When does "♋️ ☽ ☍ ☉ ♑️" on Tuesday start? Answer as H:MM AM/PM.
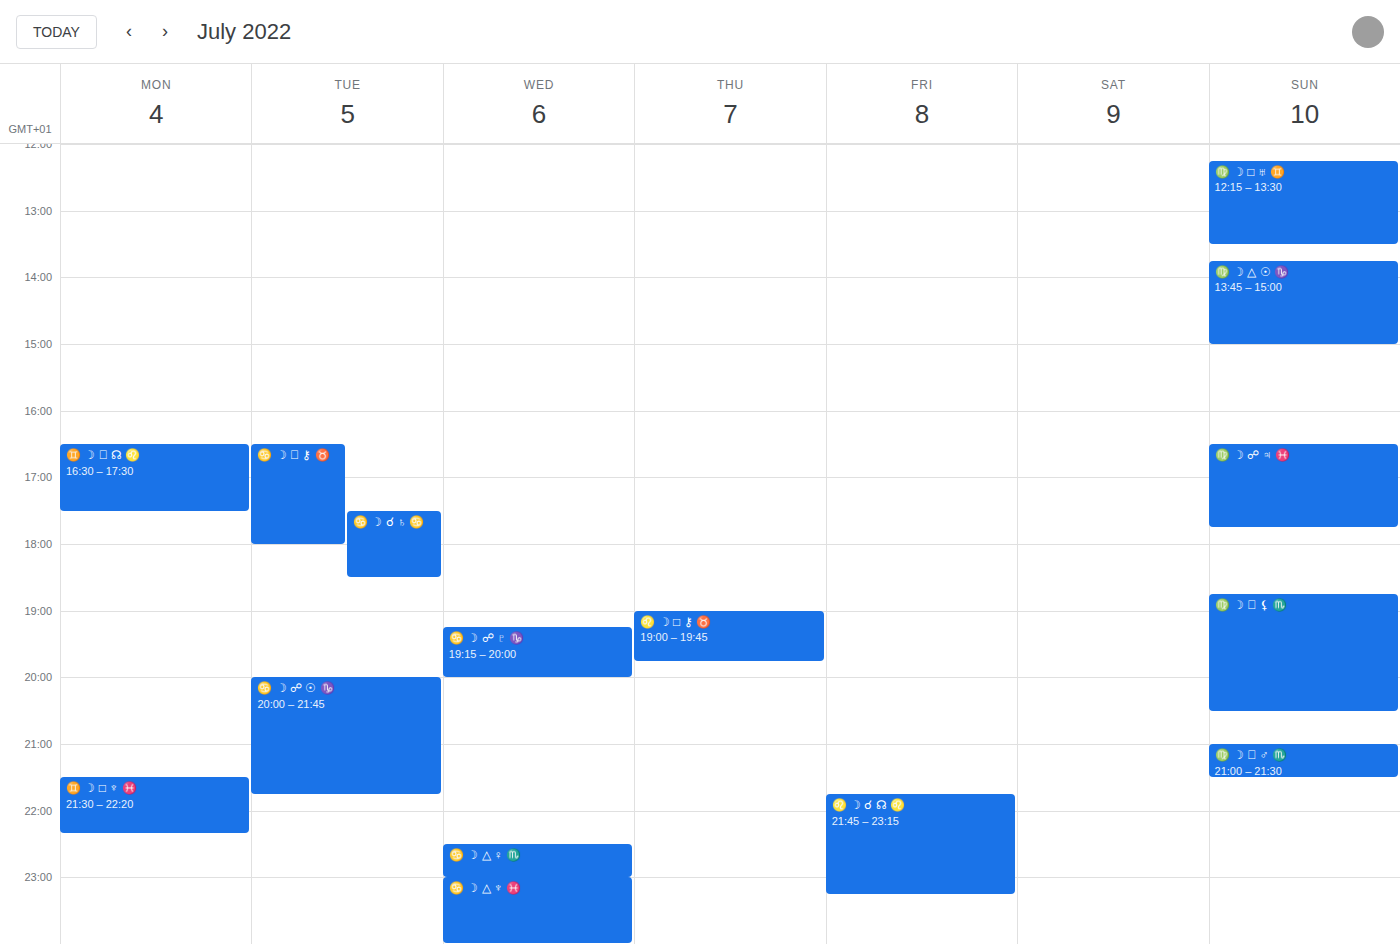
8:00 PM